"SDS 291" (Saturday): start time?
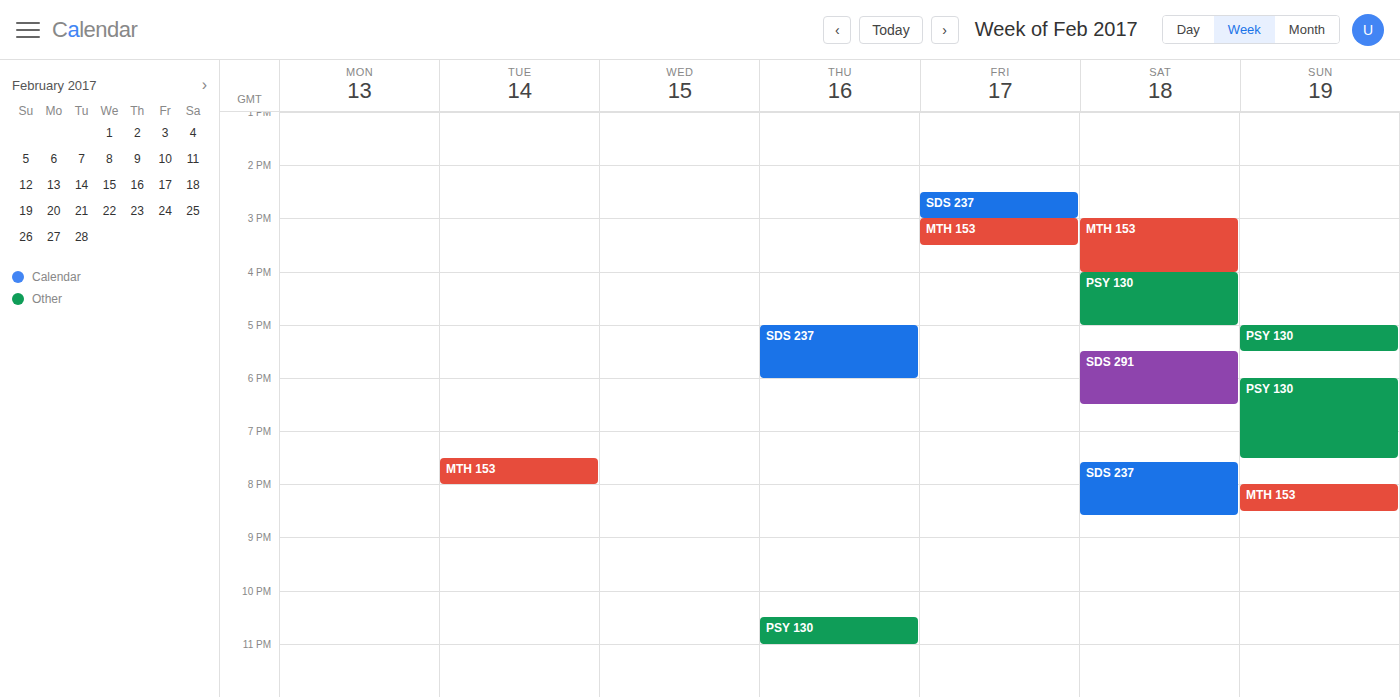
5:30 PM